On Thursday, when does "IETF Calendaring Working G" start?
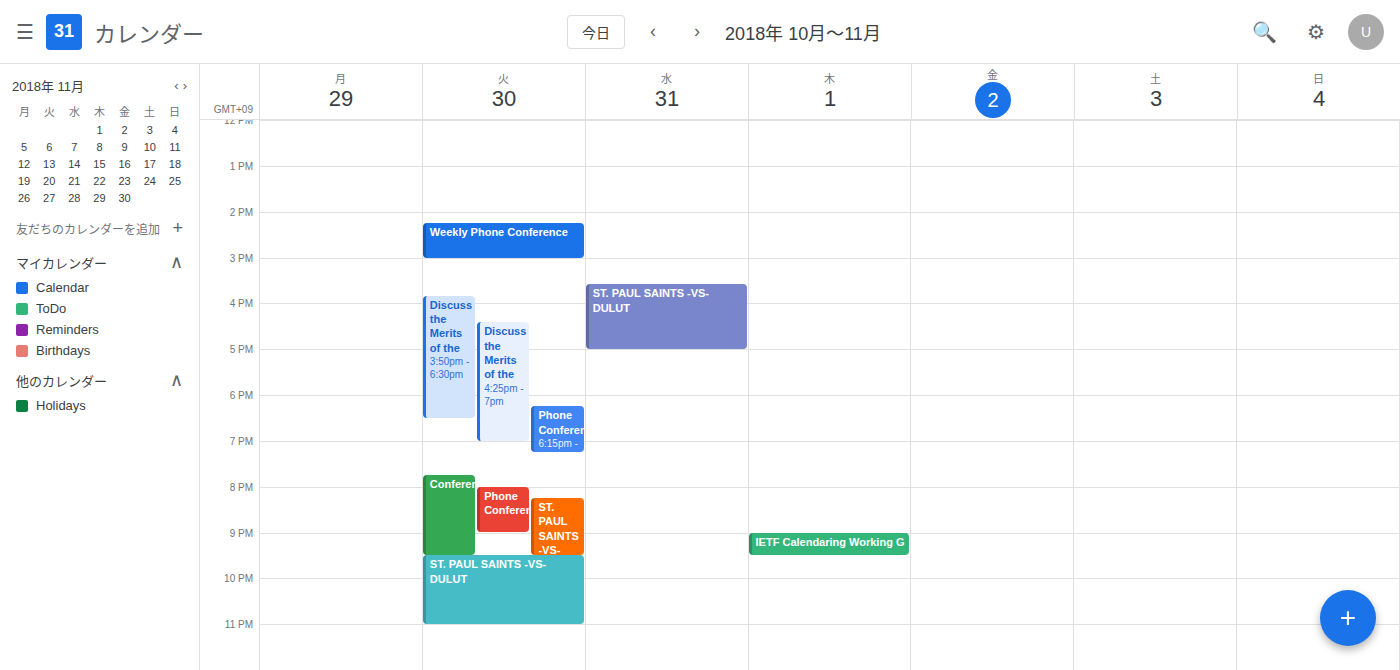
9:00 PM